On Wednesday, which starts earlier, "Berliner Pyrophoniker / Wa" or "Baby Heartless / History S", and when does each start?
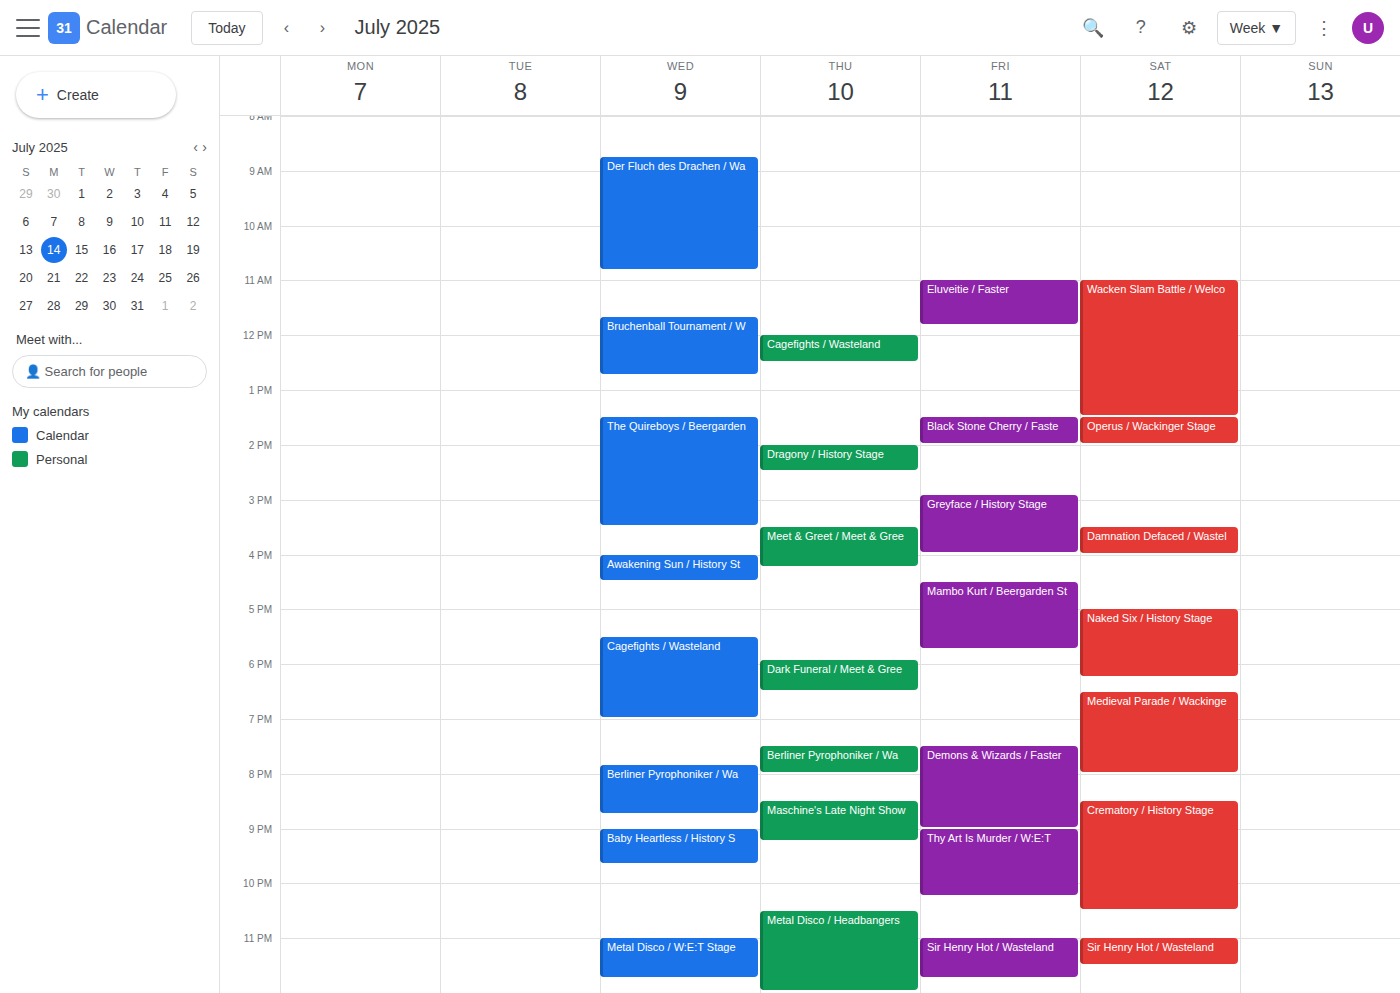
"Berliner Pyrophoniker / Wa" 19:50; "Baby Heartless / History S" 21:00.